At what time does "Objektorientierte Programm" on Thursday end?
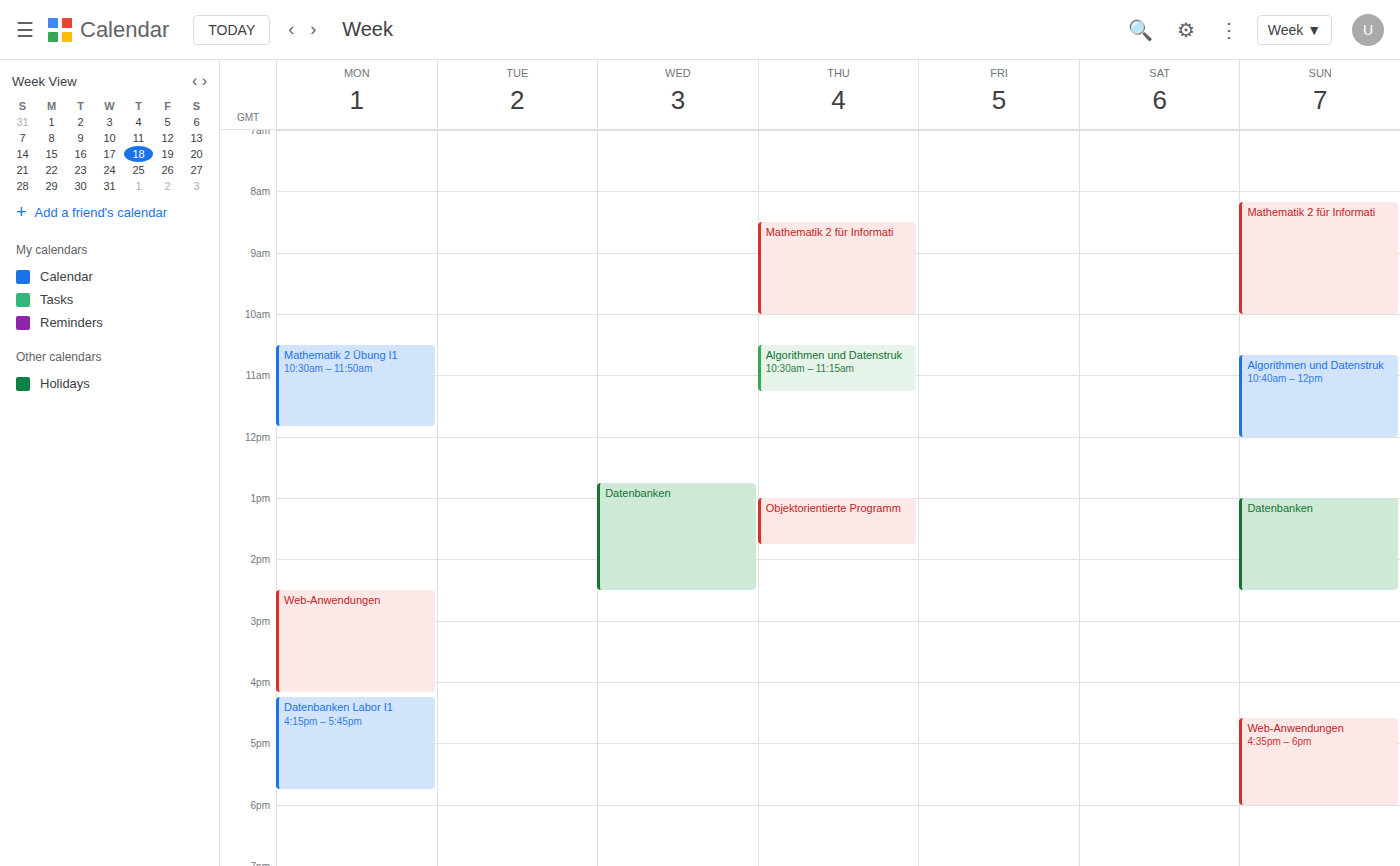
13:45